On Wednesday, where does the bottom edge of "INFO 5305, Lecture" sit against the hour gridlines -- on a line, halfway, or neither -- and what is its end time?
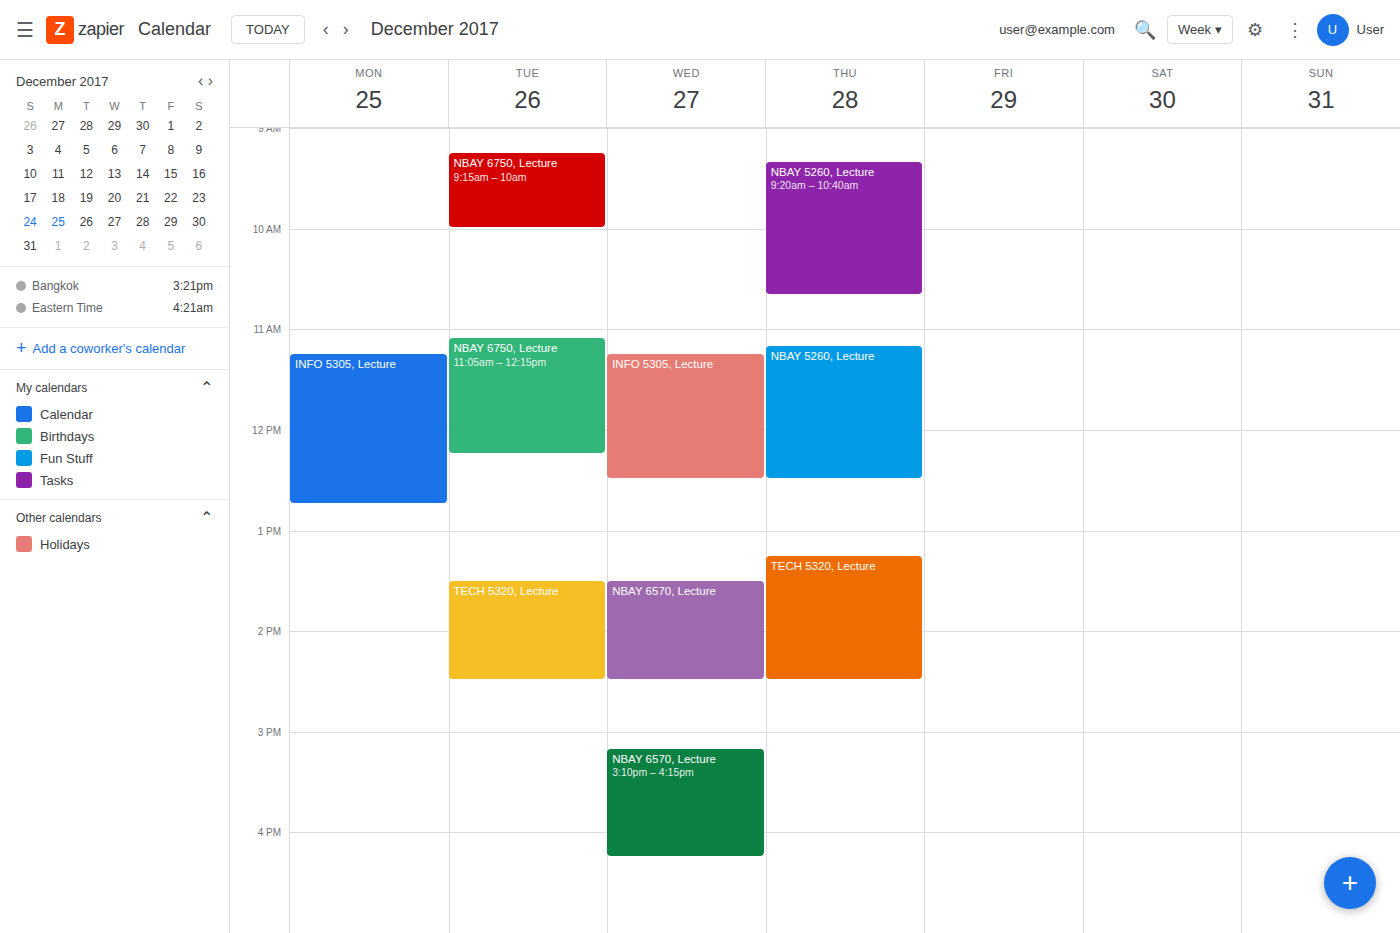
12:30 PM -- halfway between the 12 PM and 1 PM lines.